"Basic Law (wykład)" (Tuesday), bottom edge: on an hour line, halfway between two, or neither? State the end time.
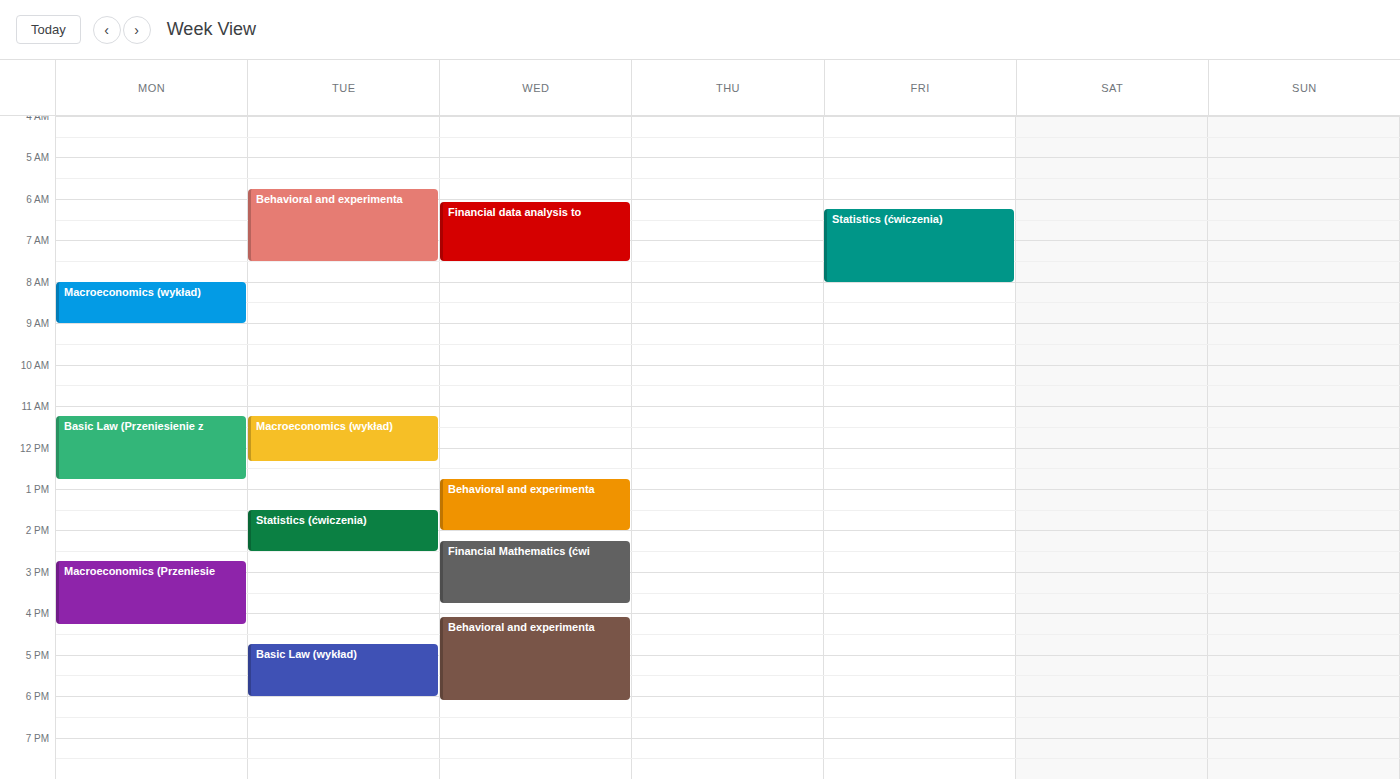
6:00 PM -- exactly on the 6 PM line.